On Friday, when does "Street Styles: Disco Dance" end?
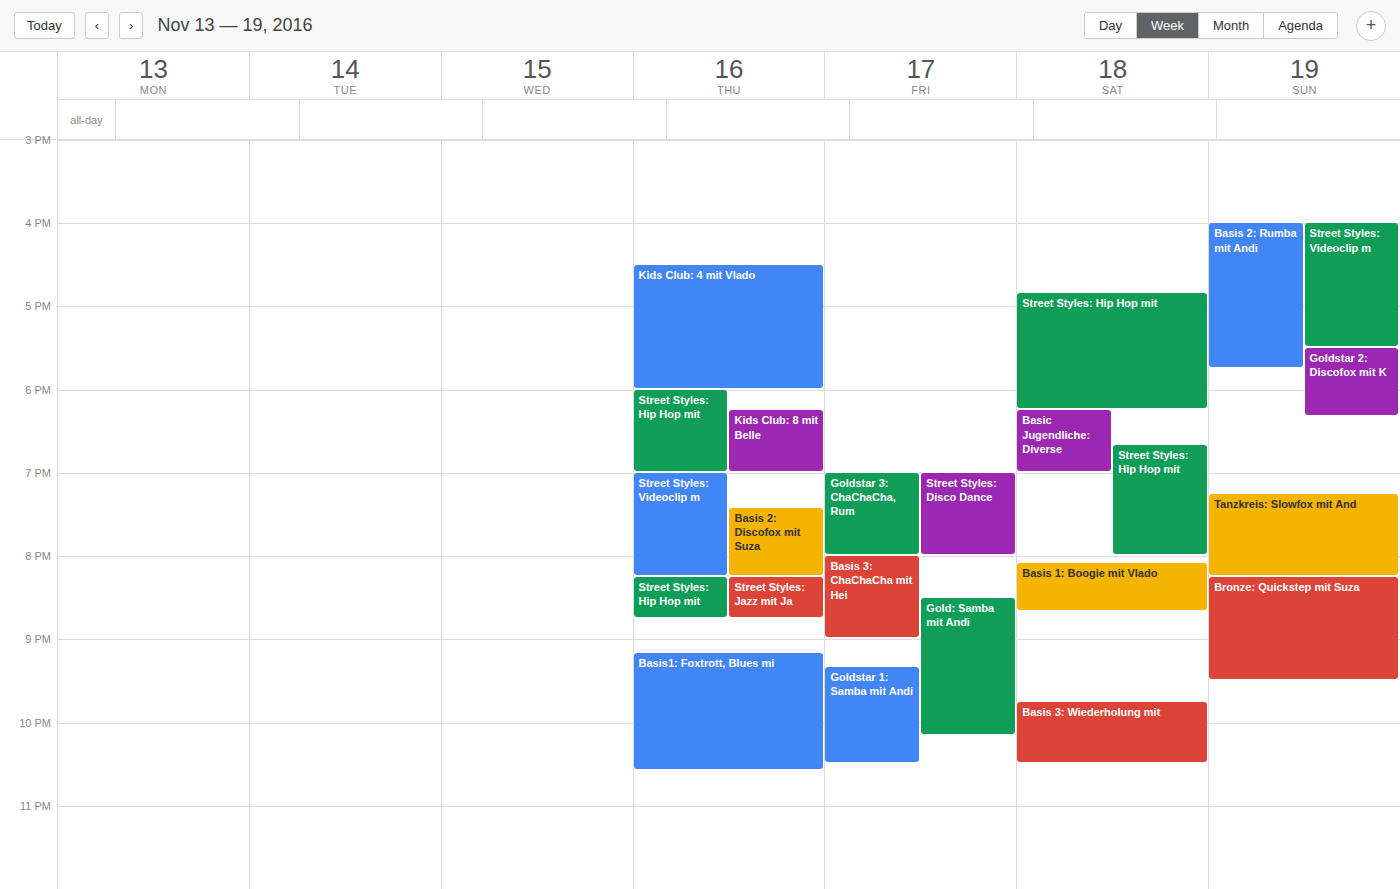
8:00 PM